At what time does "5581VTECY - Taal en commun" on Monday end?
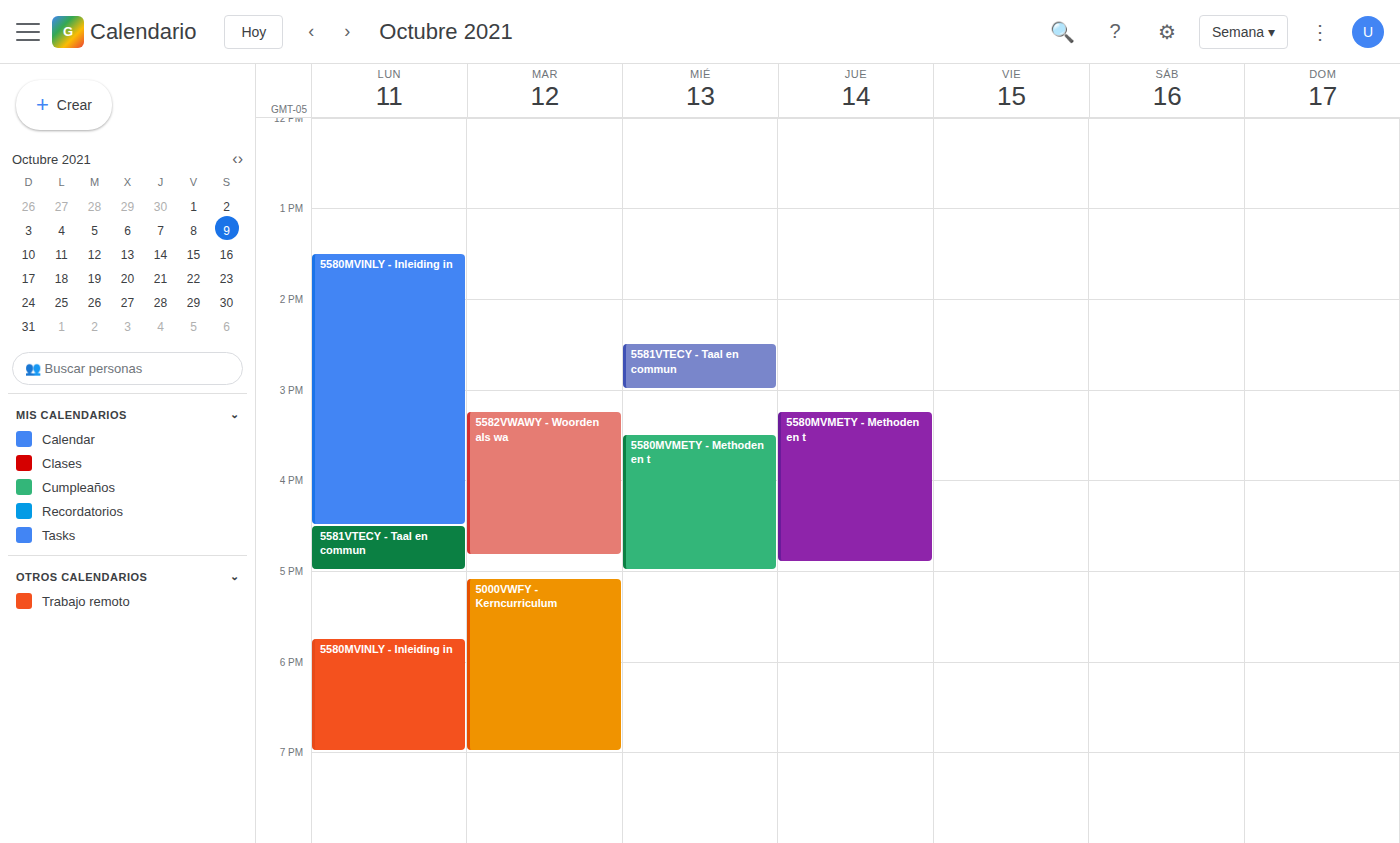
5:00 PM